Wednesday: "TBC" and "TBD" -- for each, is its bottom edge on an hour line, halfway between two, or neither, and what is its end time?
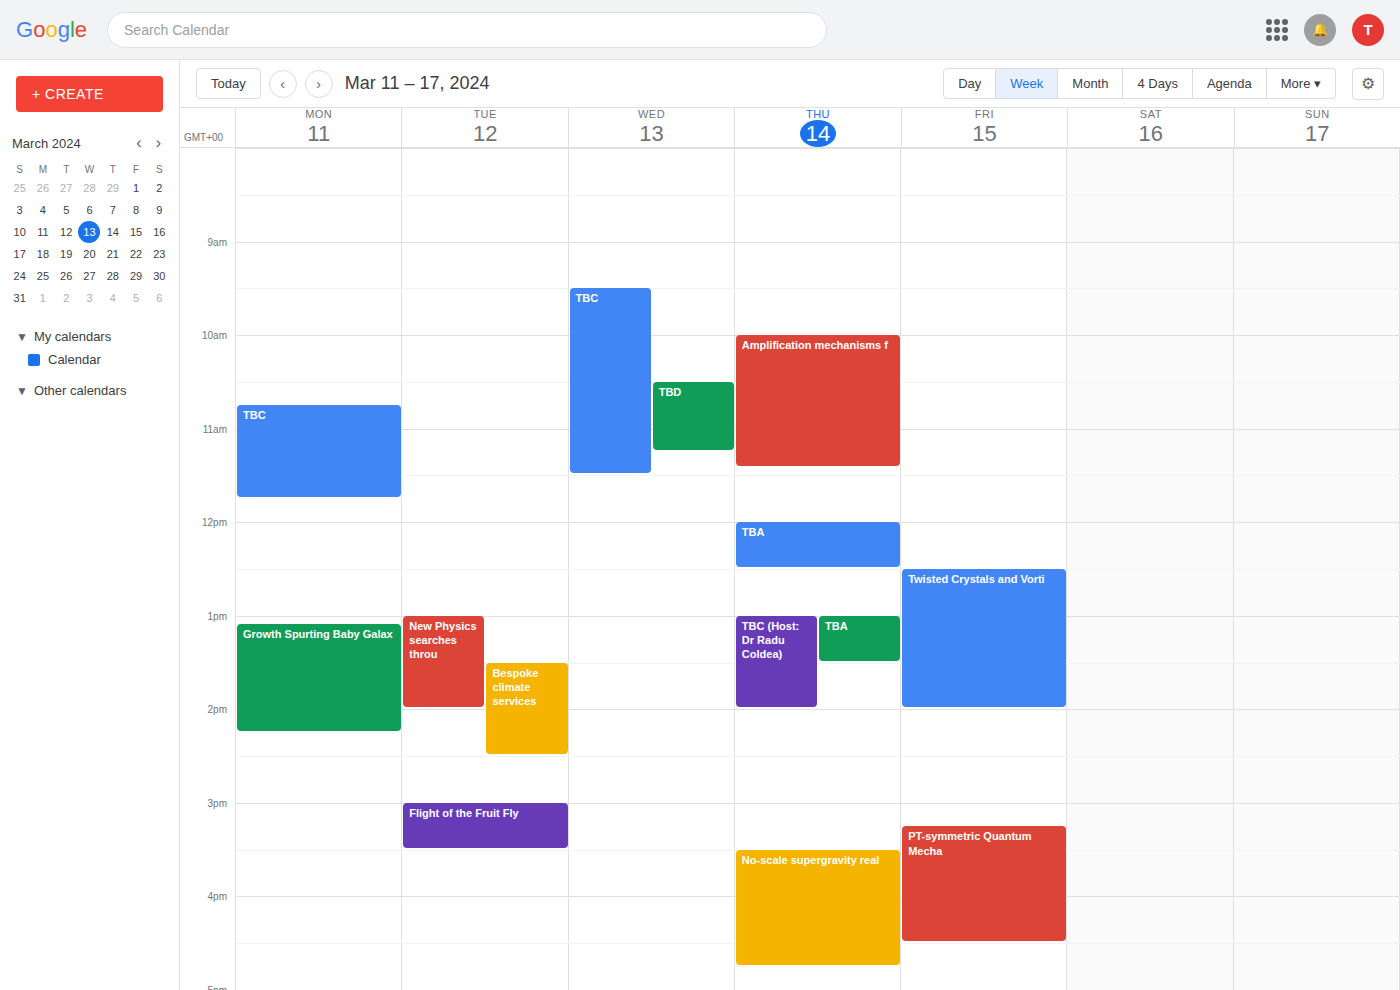
"TBC": 11:30 AM, halfway between the 11 AM and 12 PM lines. "TBD": 11:15 AM, neither: a quarter of the way from the 11 AM line to the 12 PM line.